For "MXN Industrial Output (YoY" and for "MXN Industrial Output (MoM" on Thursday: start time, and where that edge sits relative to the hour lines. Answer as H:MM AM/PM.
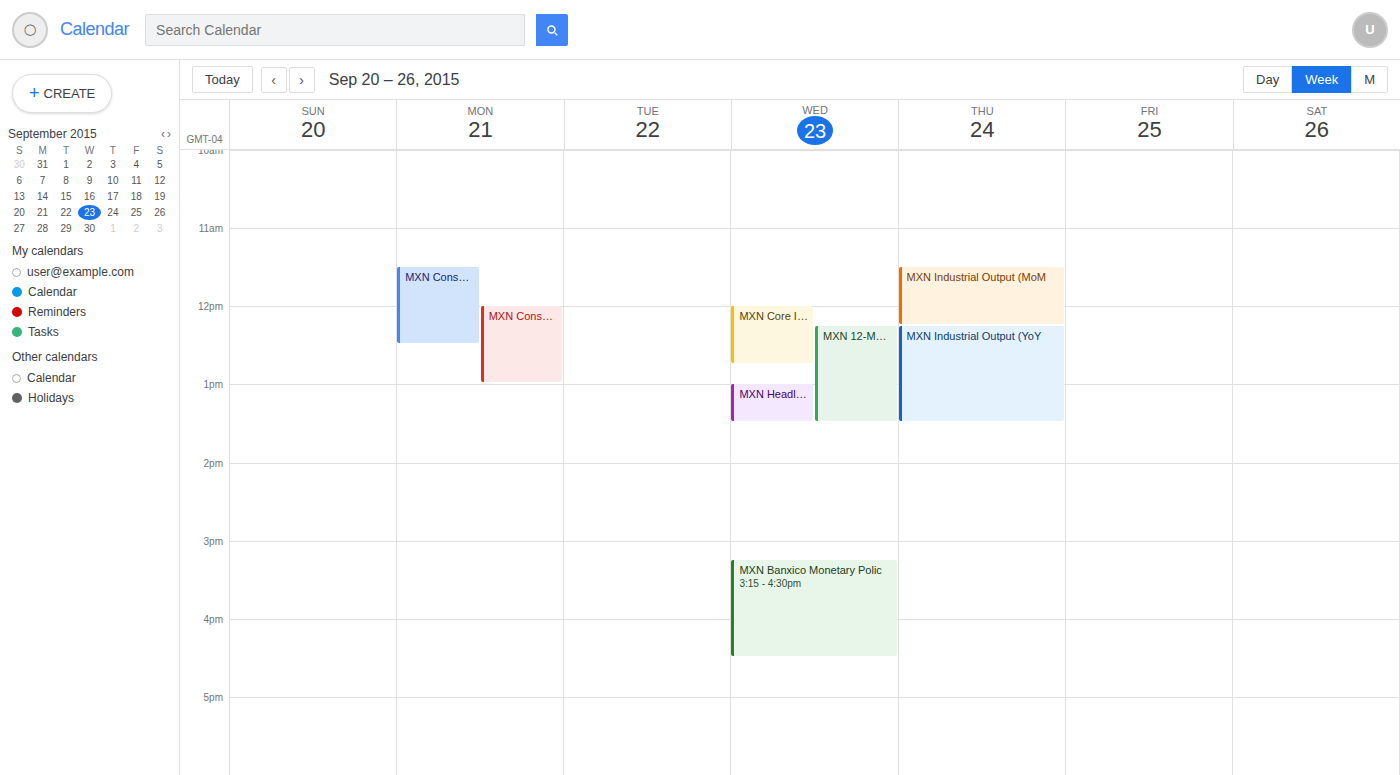
"MXN Industrial Output (YoY": 12:15 PM, neither: a quarter of the way from the 12 PM line to the 1 PM line. "MXN Industrial Output (MoM": 11:30 AM, halfway between the 11 AM and 12 PM lines.